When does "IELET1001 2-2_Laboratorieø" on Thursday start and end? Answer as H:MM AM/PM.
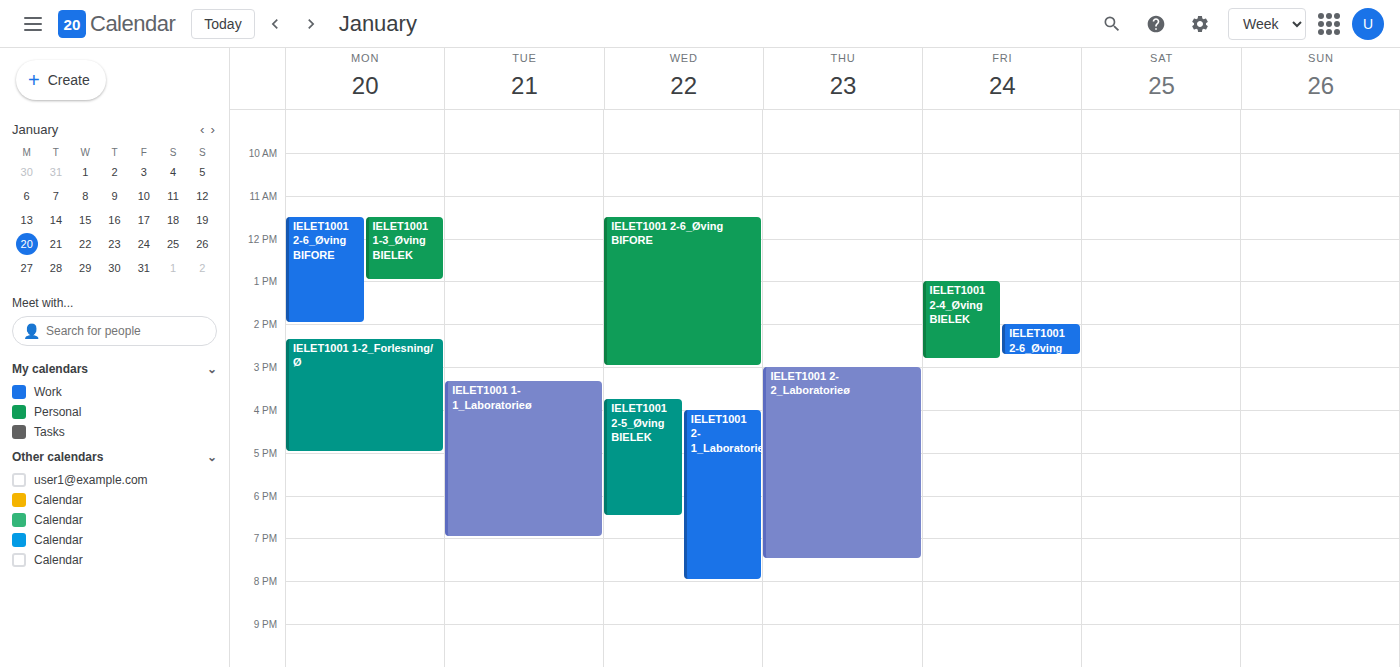
3:00 PM to 7:30 PM